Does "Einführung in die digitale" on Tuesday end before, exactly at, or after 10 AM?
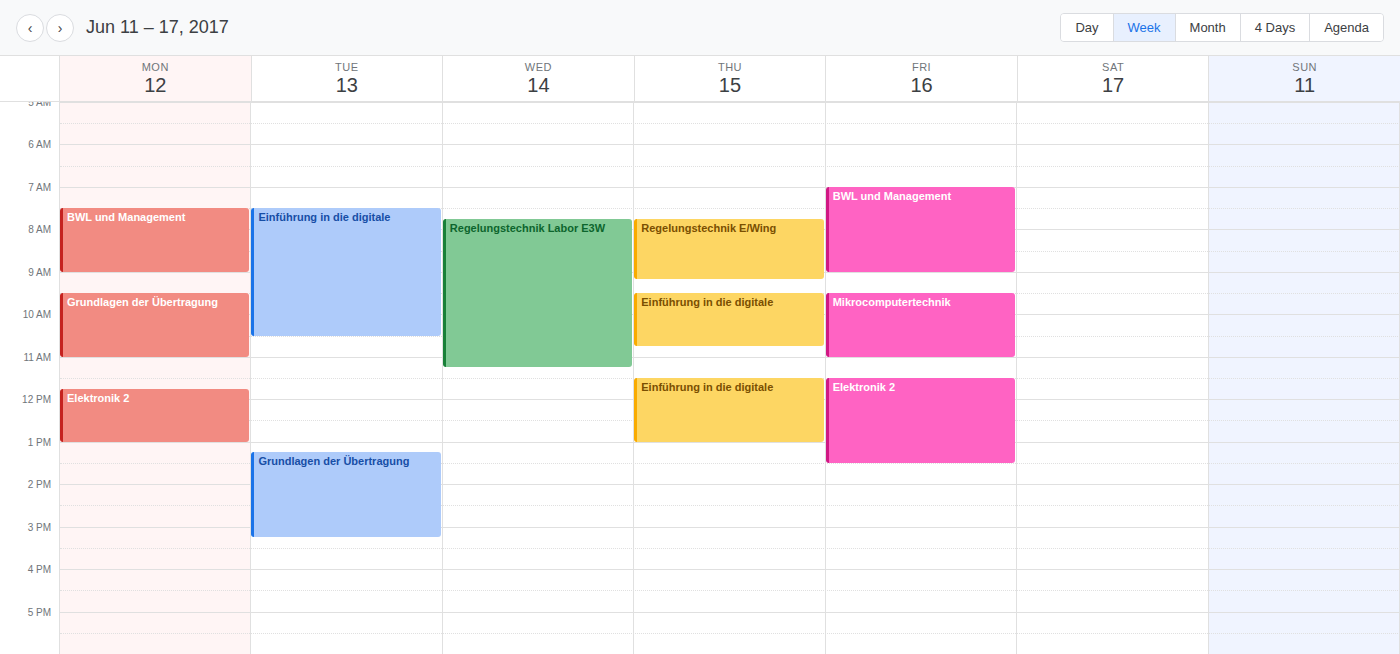
10:30 AM -- after 10 AM, 30 minutes below the 10 AM line.